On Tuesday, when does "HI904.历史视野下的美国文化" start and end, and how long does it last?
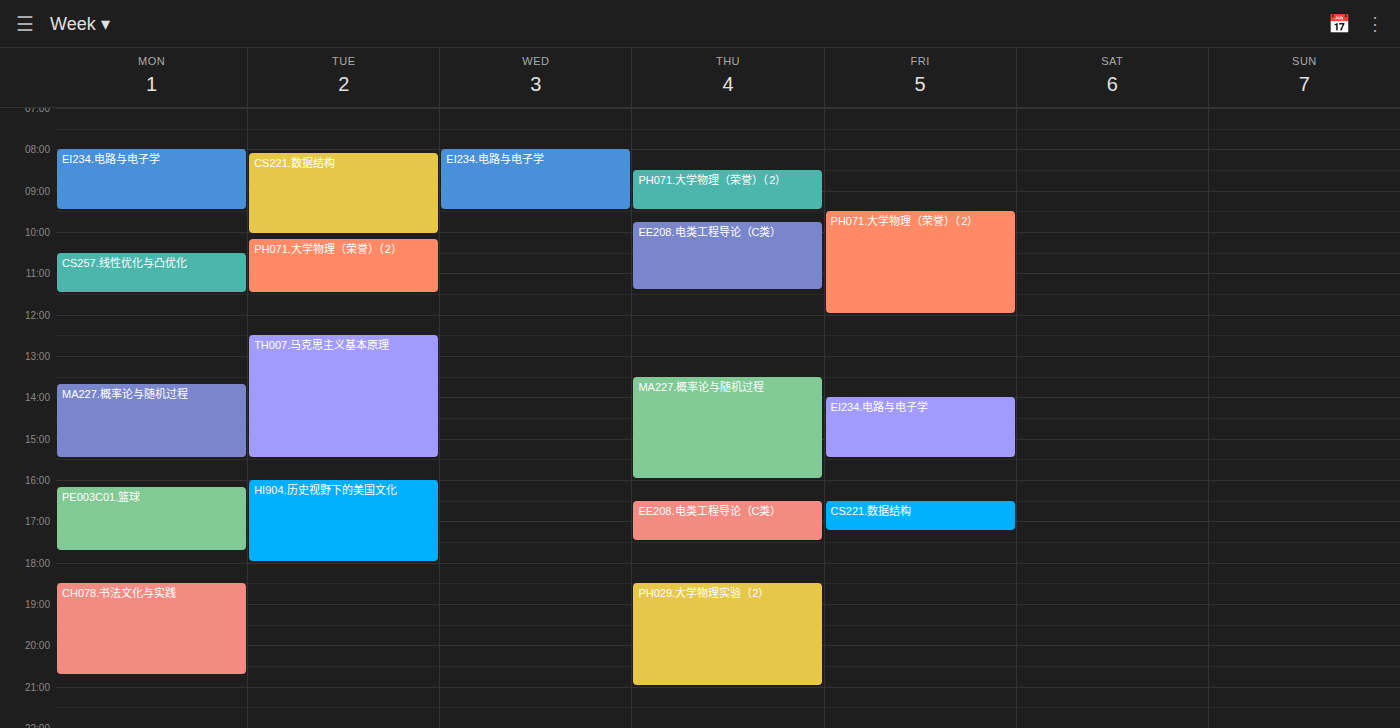
4:00 PM to 6:00 PM, 2 hours